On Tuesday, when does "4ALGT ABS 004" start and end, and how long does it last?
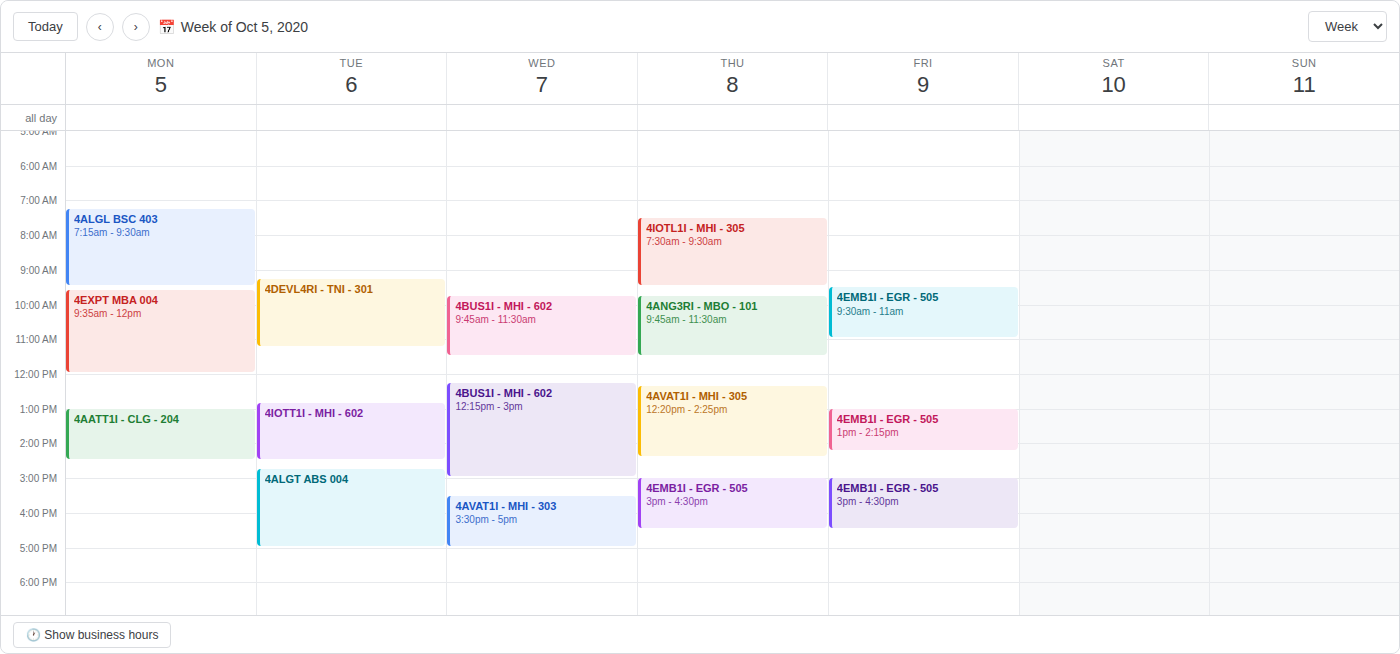
2:45 PM to 5:00 PM, 2 hours 15 minutes